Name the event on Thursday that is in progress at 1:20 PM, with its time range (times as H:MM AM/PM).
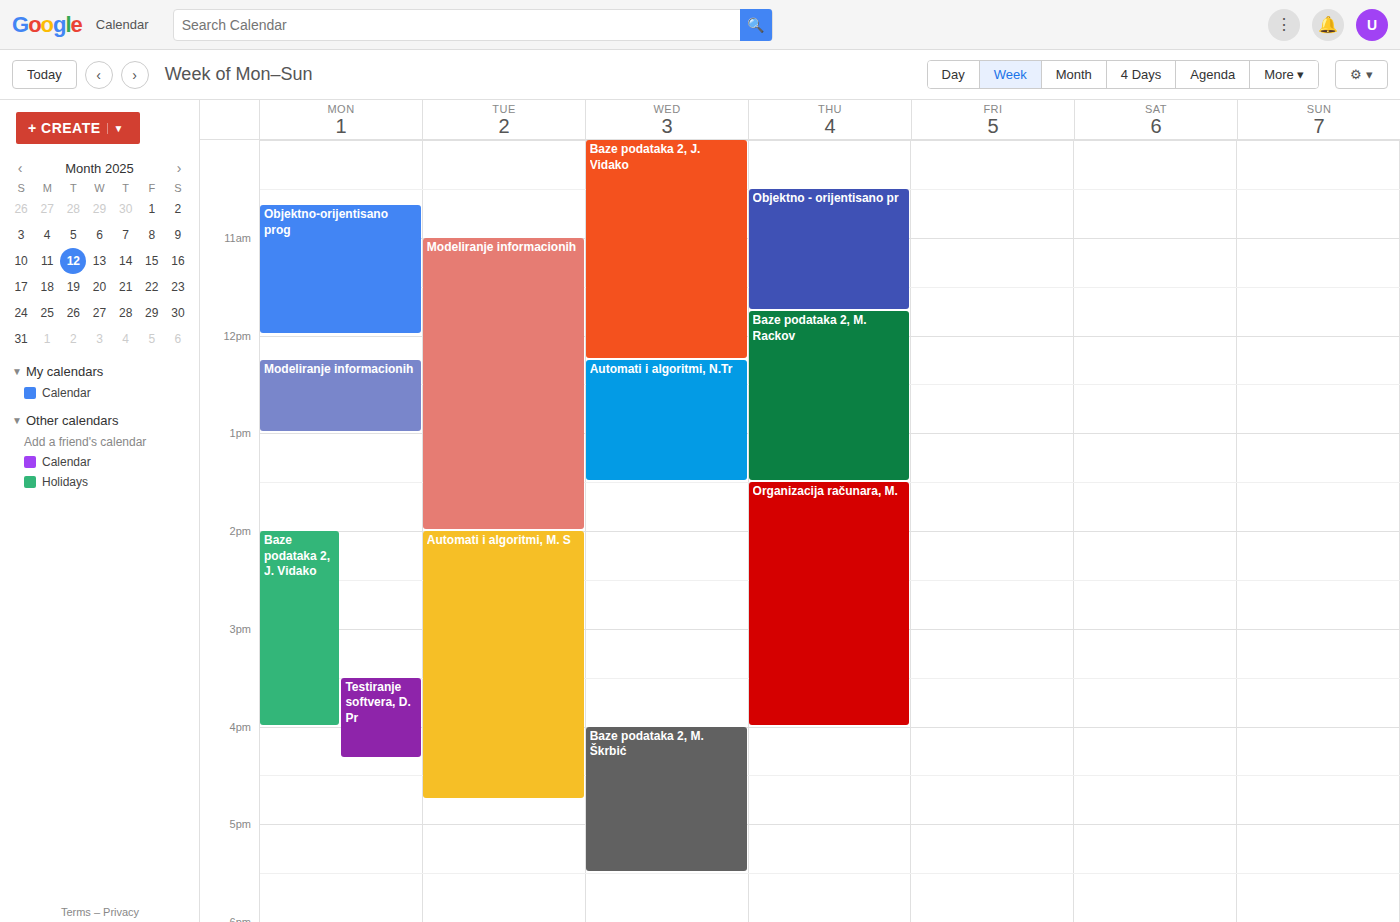
"Baze podataka 2, M. Rackov", 11:45 AM to 1:30 PM